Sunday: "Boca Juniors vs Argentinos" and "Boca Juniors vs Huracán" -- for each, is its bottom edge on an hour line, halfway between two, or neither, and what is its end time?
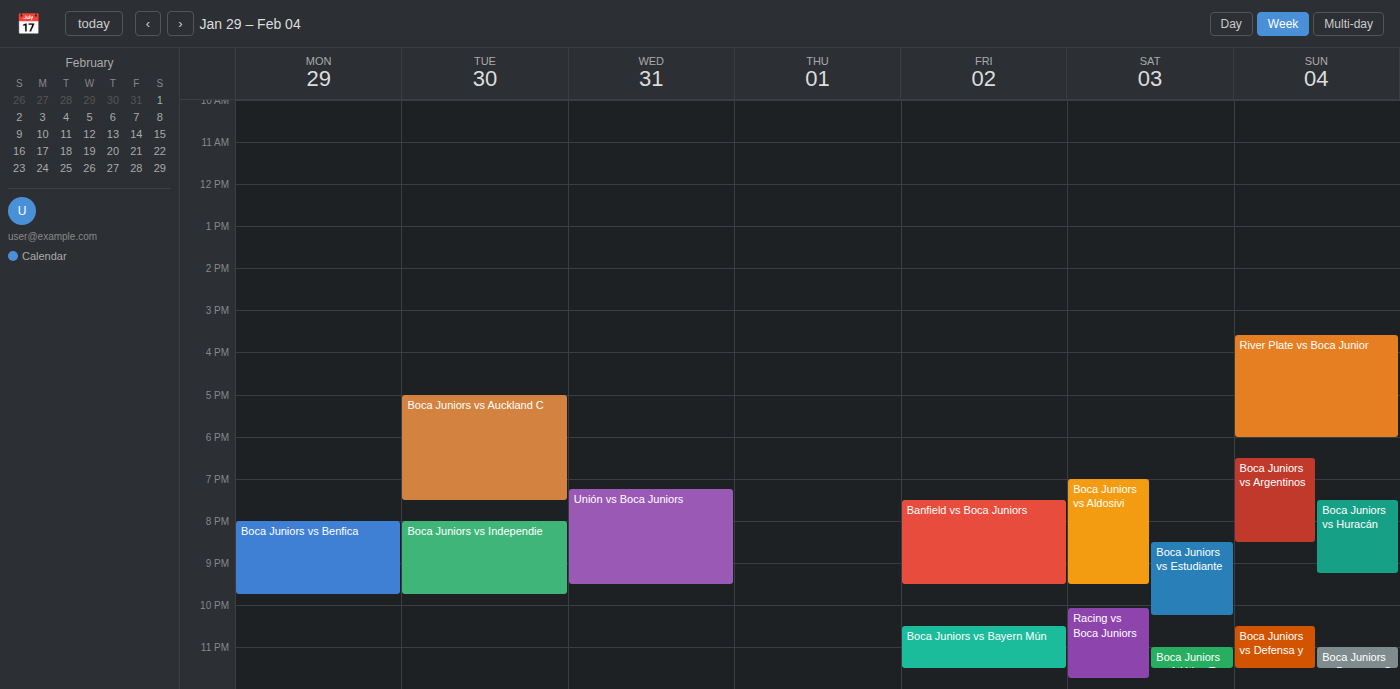
"Boca Juniors vs Argentinos": 8:30 PM, halfway between the 8 PM and 9 PM lines. "Boca Juniors vs Huracán": 9:15 PM, neither: a quarter of the way from the 9 PM line to the 10 PM line.